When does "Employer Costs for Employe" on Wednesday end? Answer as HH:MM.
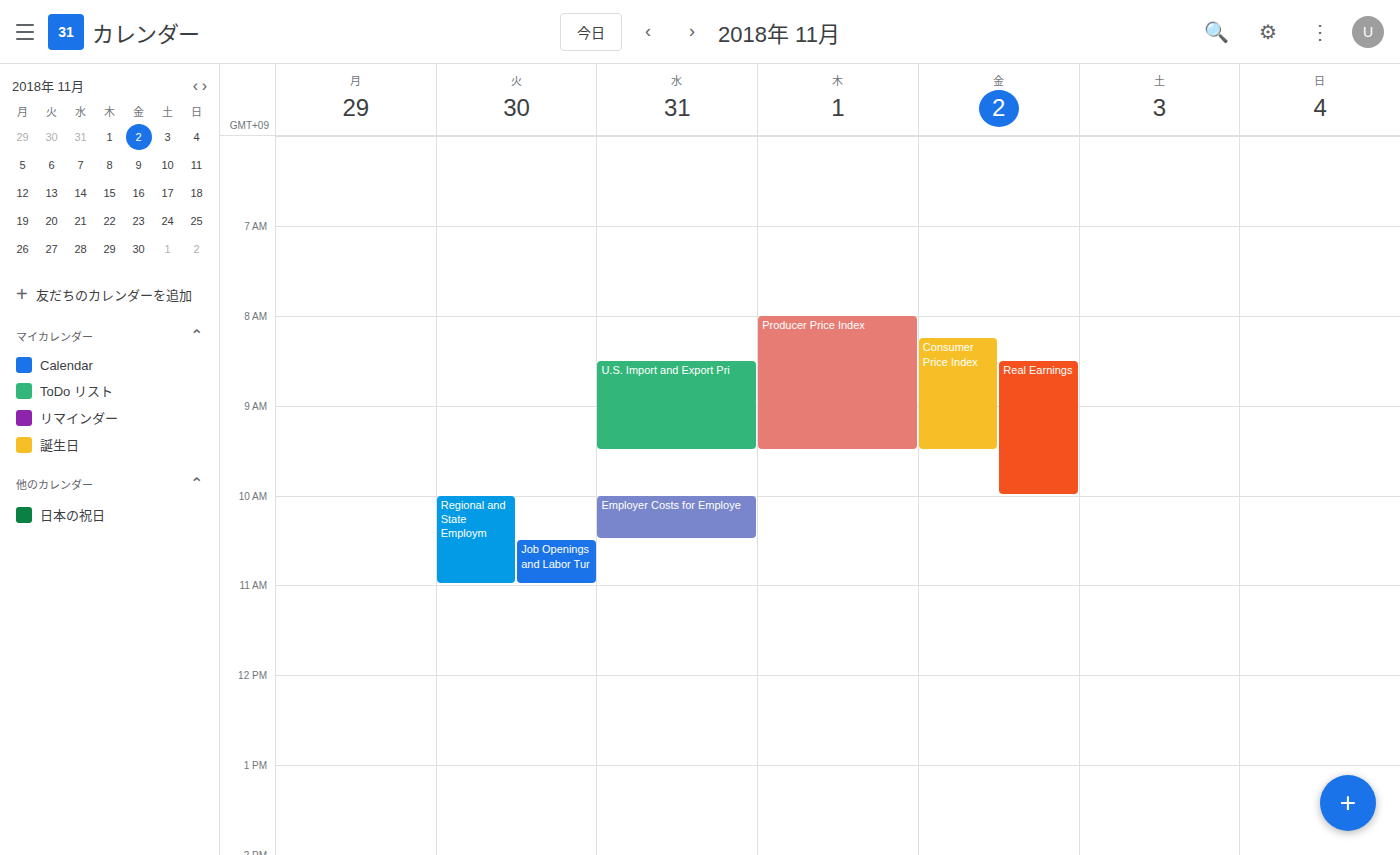
10:30